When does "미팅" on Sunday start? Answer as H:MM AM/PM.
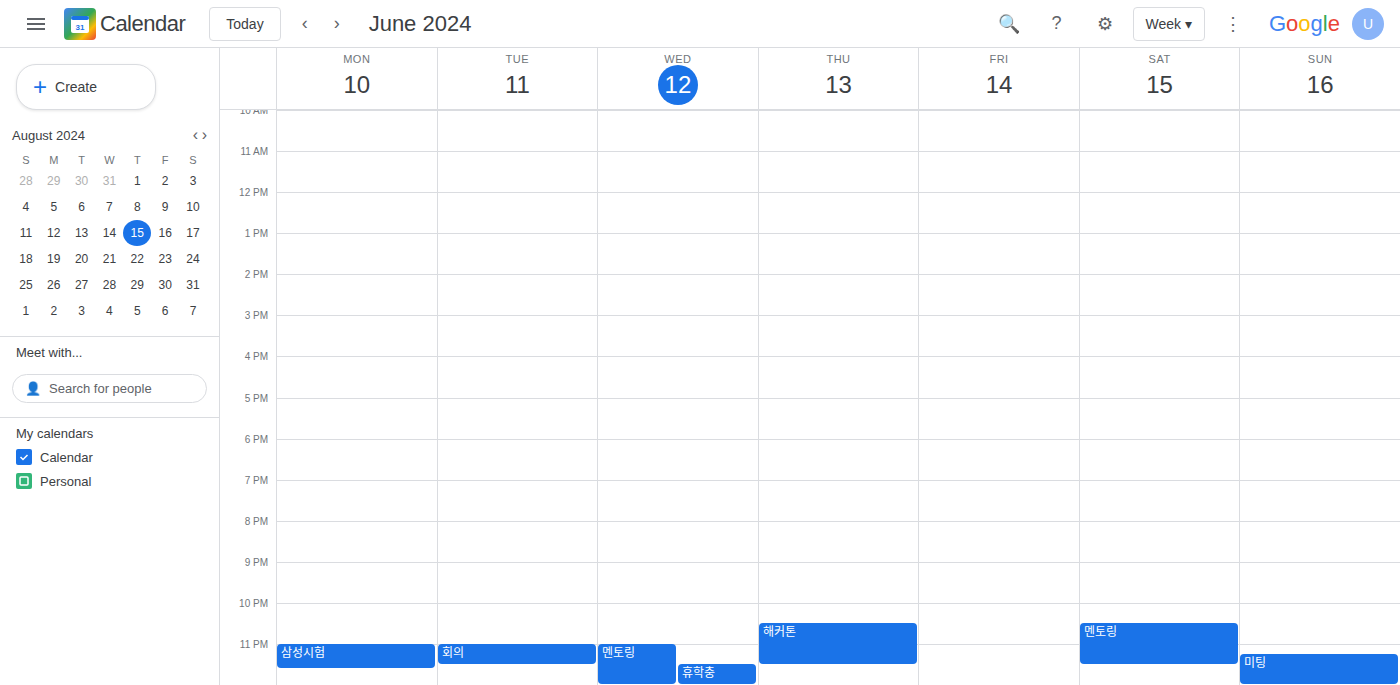
11:15 PM